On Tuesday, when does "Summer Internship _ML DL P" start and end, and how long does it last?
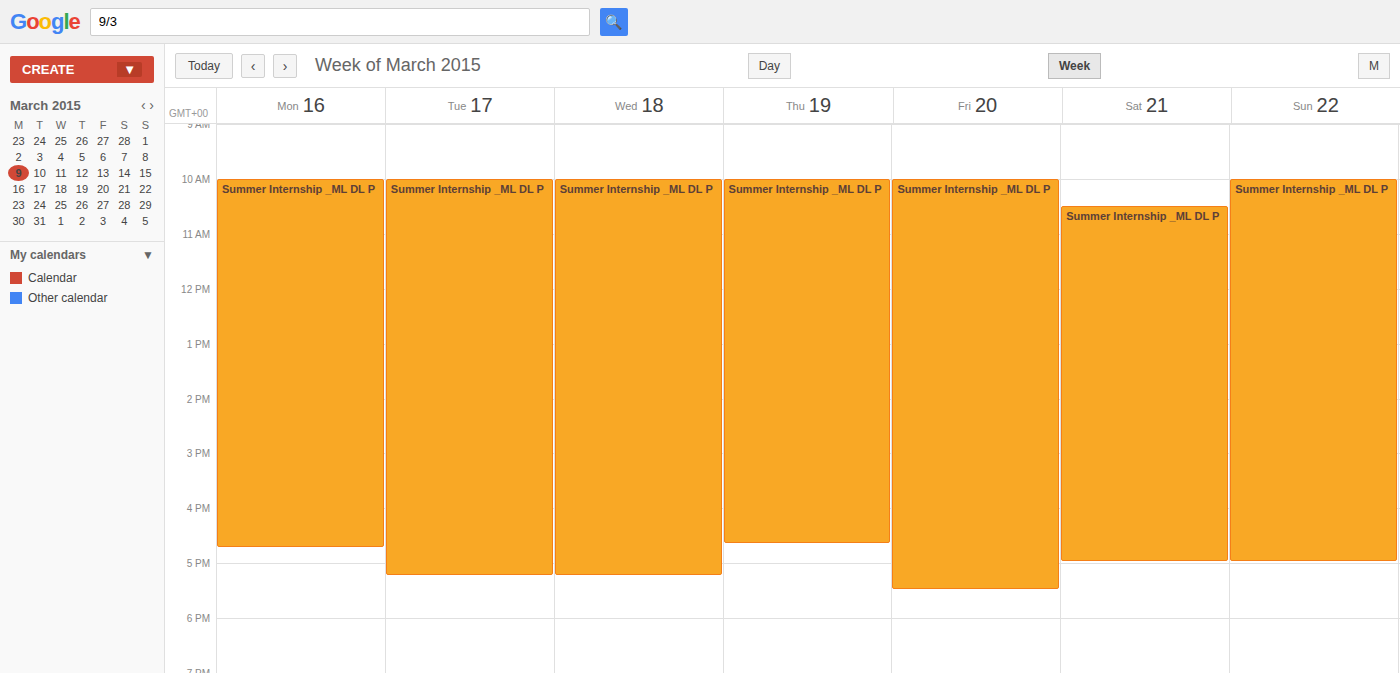
10:00 AM to 5:15 PM, 7 hours 15 minutes